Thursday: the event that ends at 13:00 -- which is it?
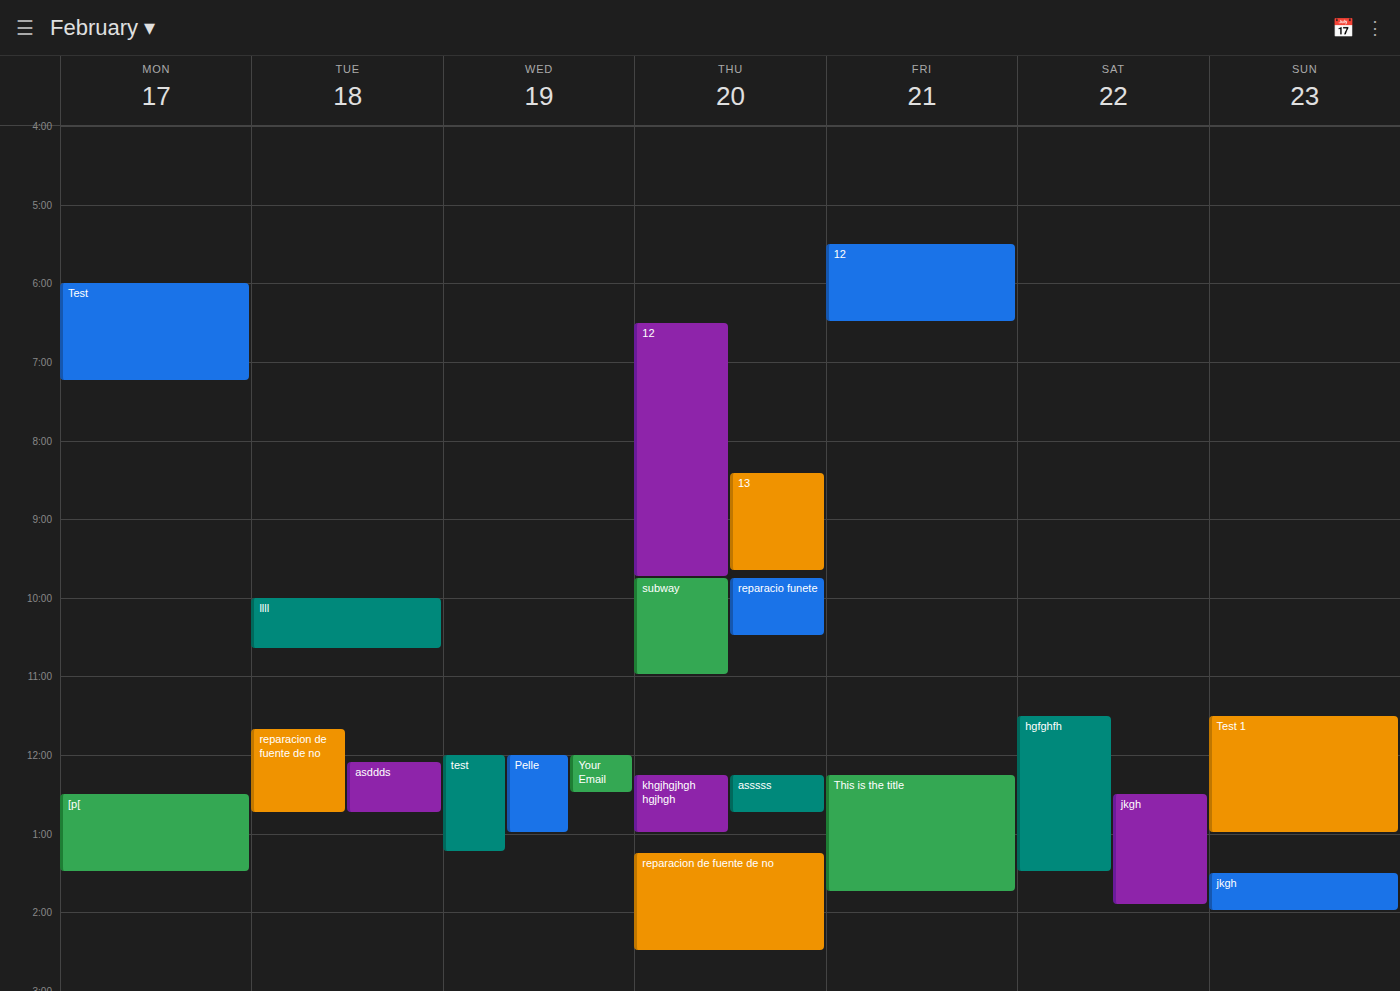
"khgjhgjhgh hgjhgh"